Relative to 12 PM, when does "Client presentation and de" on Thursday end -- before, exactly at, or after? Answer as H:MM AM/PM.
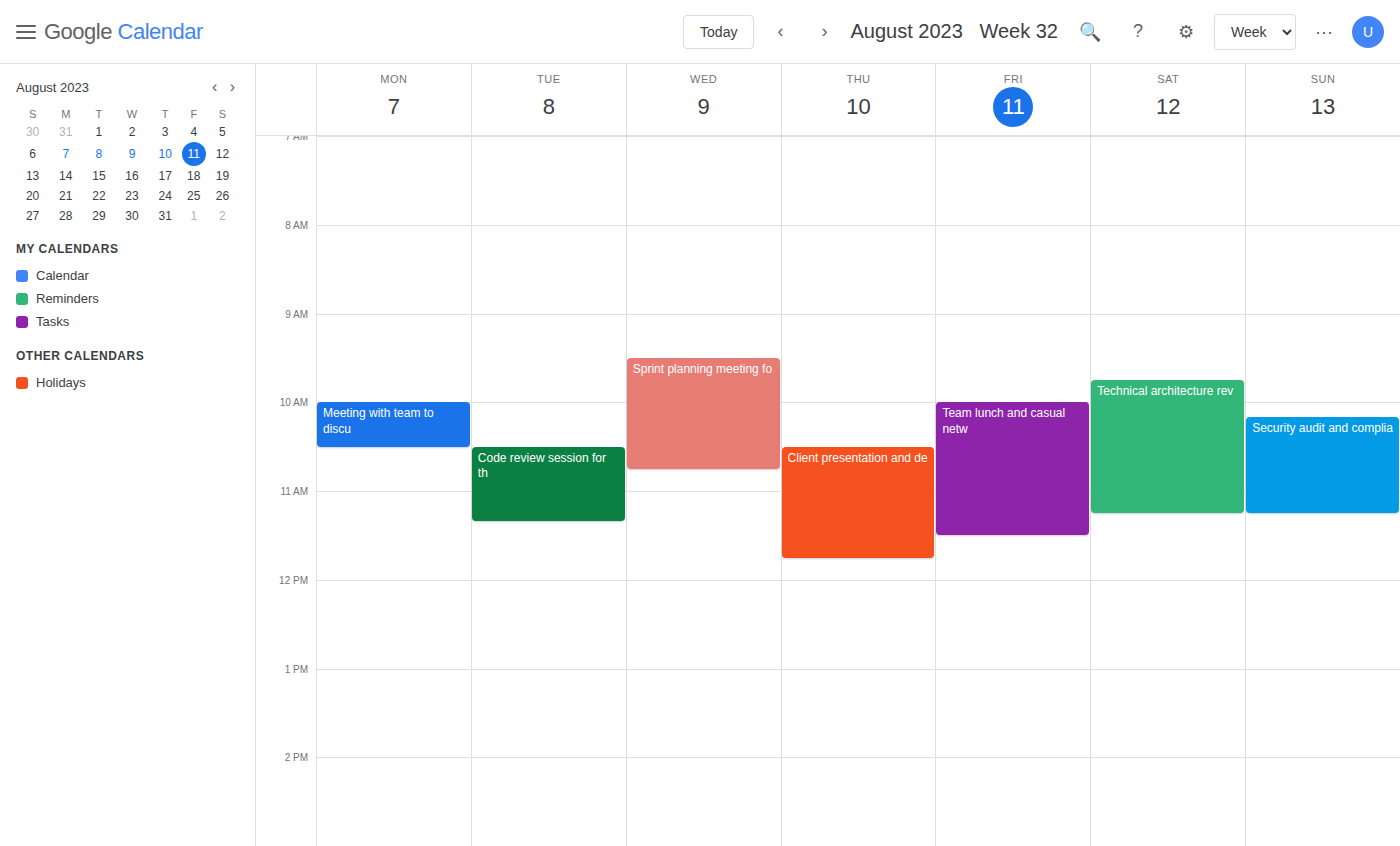
11:45 AM -- before 12 PM, 15 minutes above the 12 PM line.